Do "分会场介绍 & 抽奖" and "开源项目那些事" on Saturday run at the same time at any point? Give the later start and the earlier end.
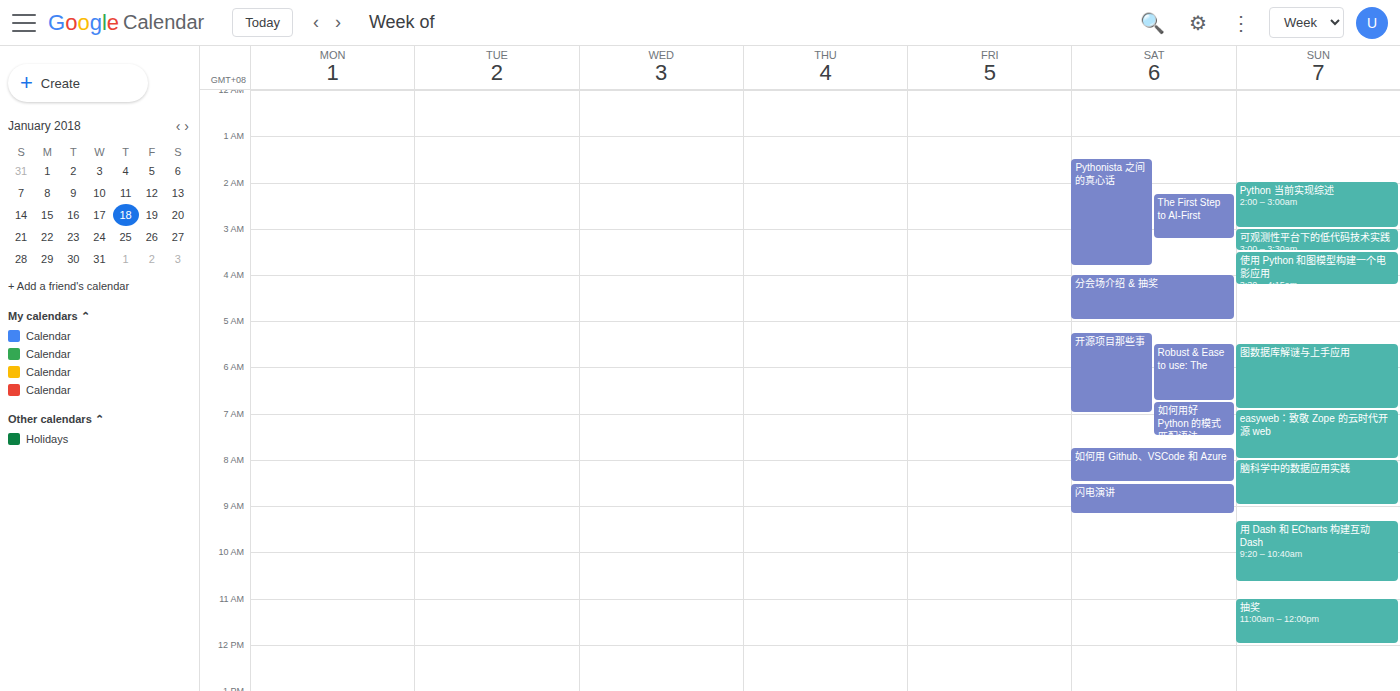
"分会场介绍 & 抽奖" ends at 5:00 AM and "开源项目那些事" starts at 5:15 AM -- no overlap.